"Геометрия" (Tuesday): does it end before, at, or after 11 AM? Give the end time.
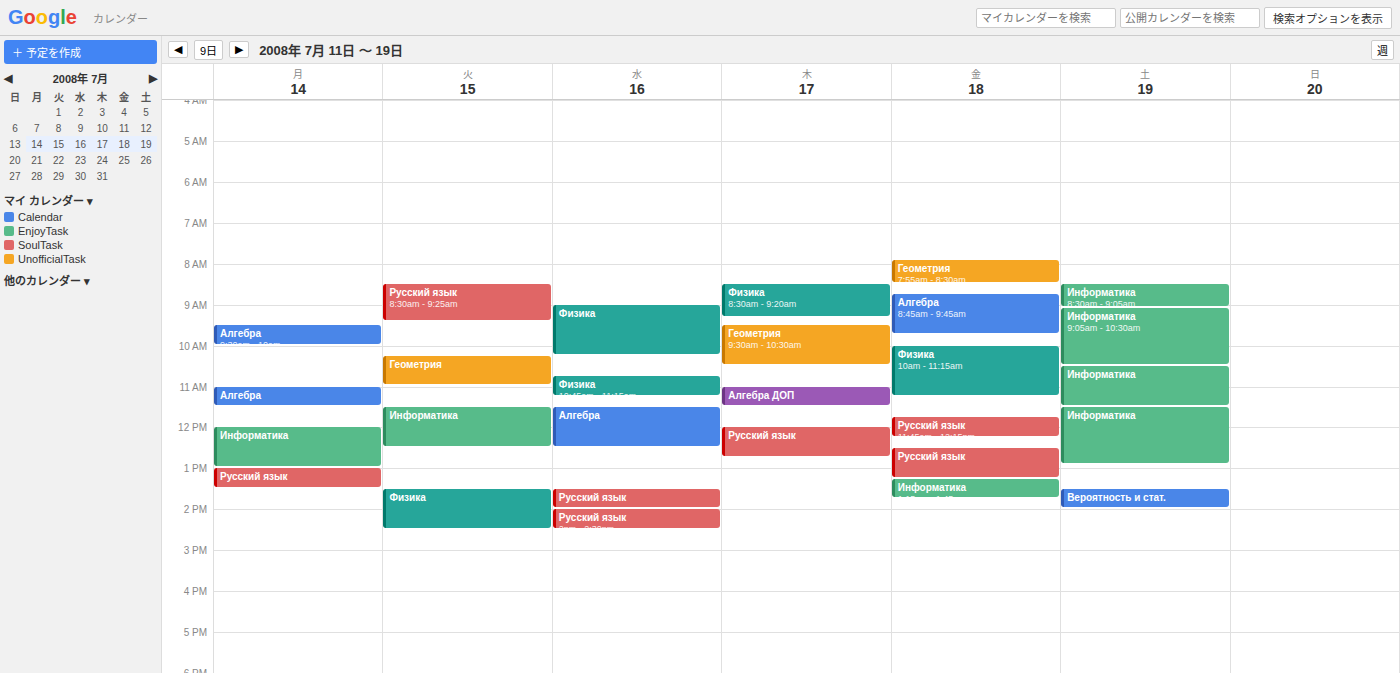
11:00 AM -- exactly at 11 AM, on the 11 AM line.